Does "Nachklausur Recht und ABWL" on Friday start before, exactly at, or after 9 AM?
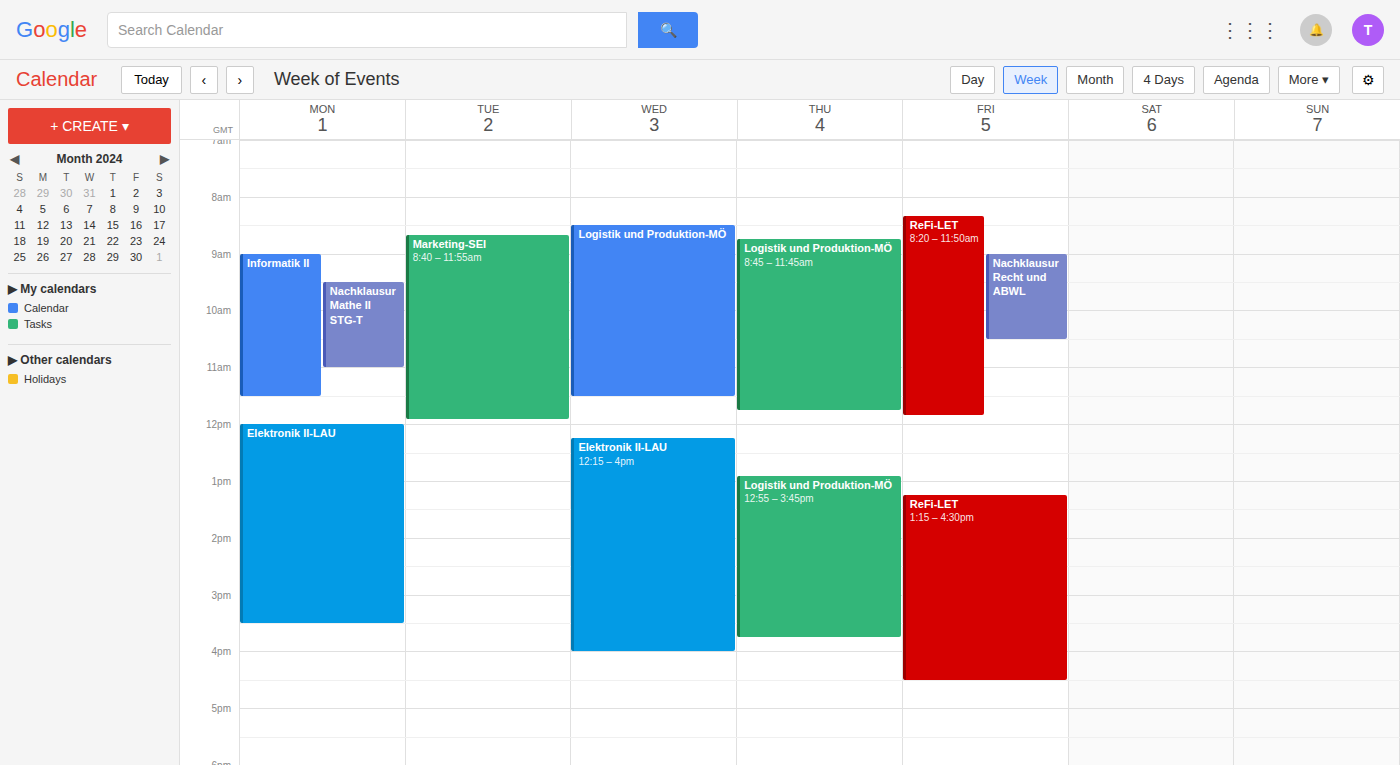
9:00 AM -- exactly at 9 AM, on the 9 AM line.